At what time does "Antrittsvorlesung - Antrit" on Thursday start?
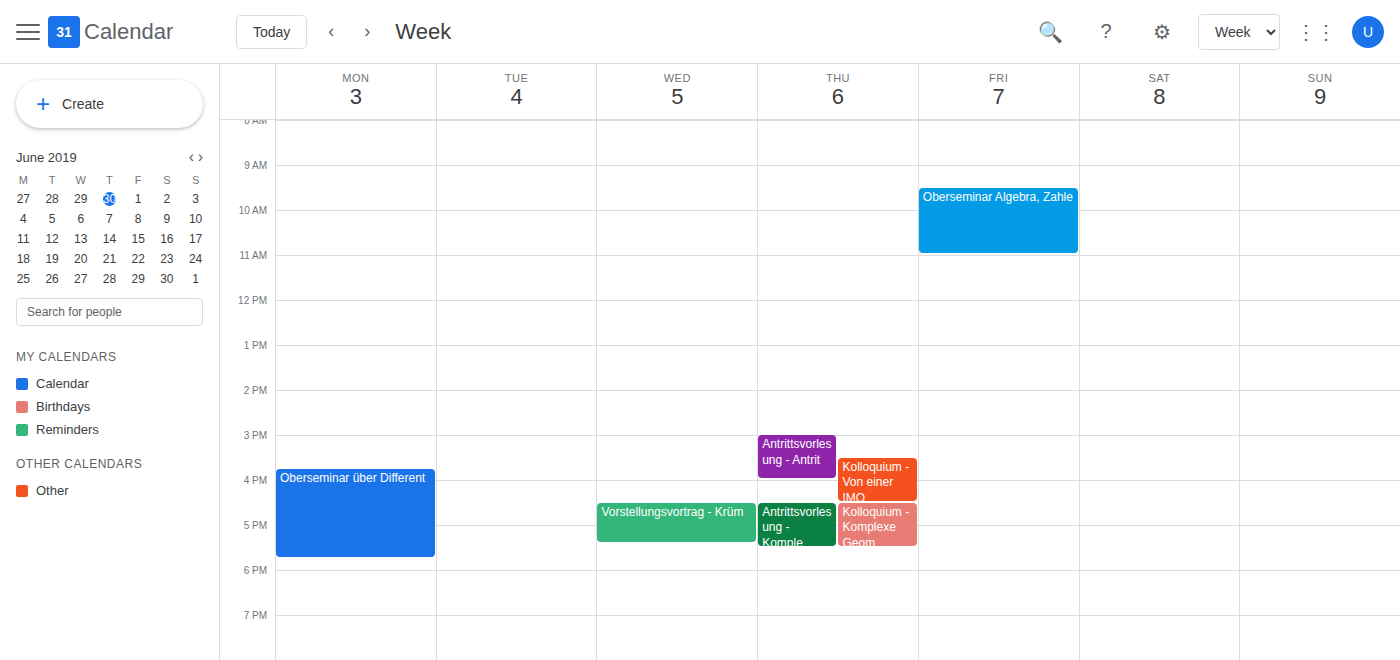
3:00 PM